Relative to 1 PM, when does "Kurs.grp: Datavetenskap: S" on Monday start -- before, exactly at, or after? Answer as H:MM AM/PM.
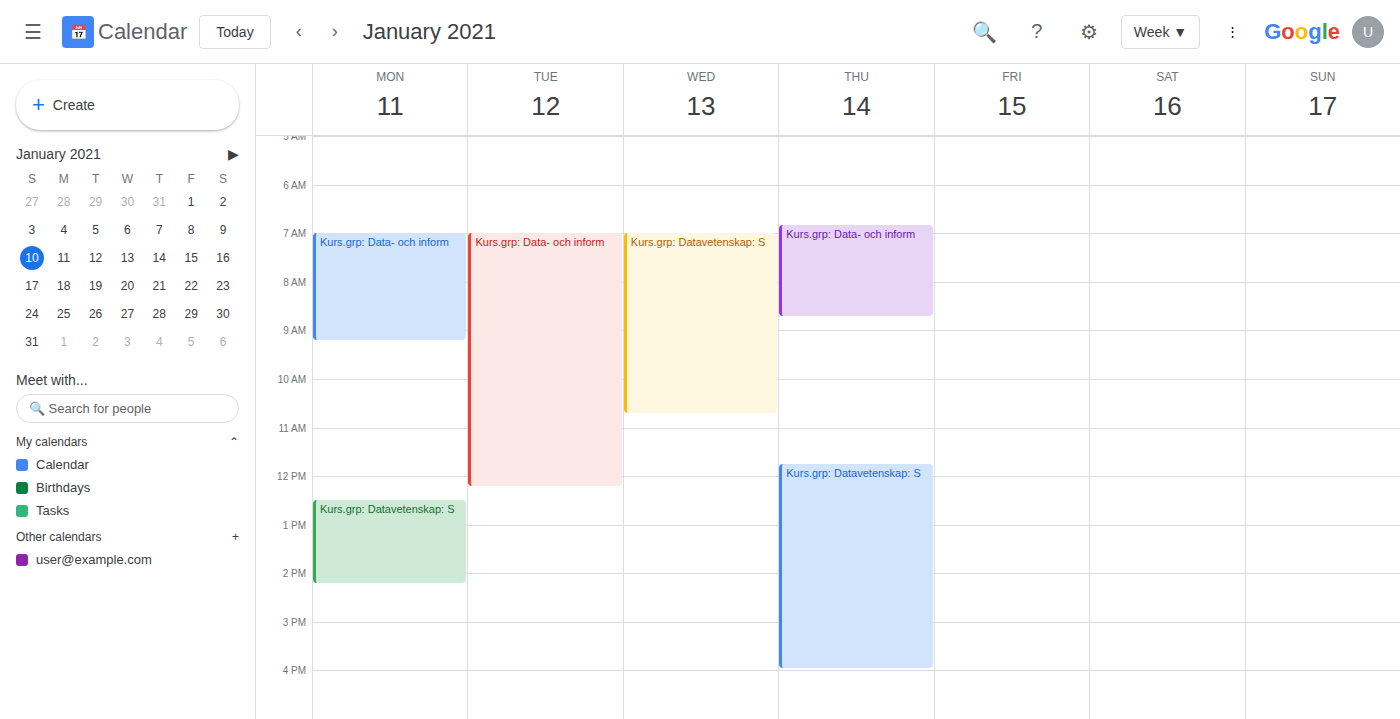
12:30 PM -- before 1 PM, 30 minutes above the 1 PM line.